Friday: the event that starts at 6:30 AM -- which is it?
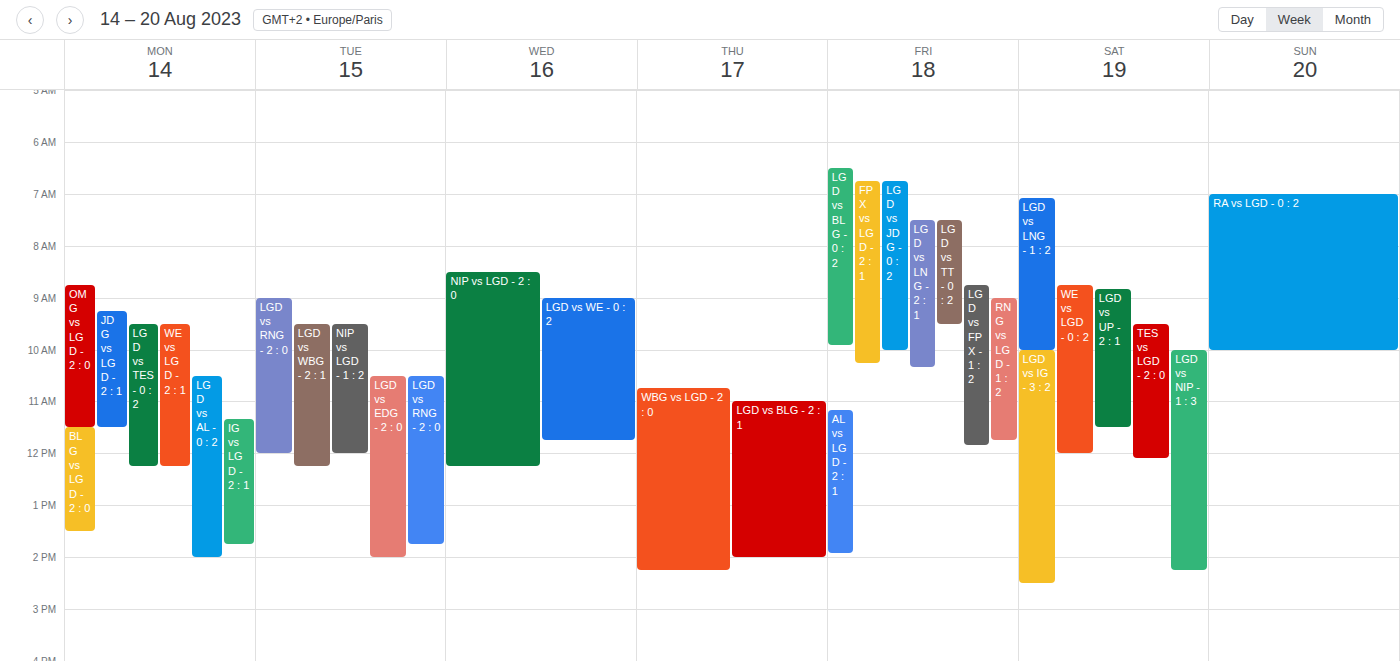
"LGD vs BLG - 0 : 2"